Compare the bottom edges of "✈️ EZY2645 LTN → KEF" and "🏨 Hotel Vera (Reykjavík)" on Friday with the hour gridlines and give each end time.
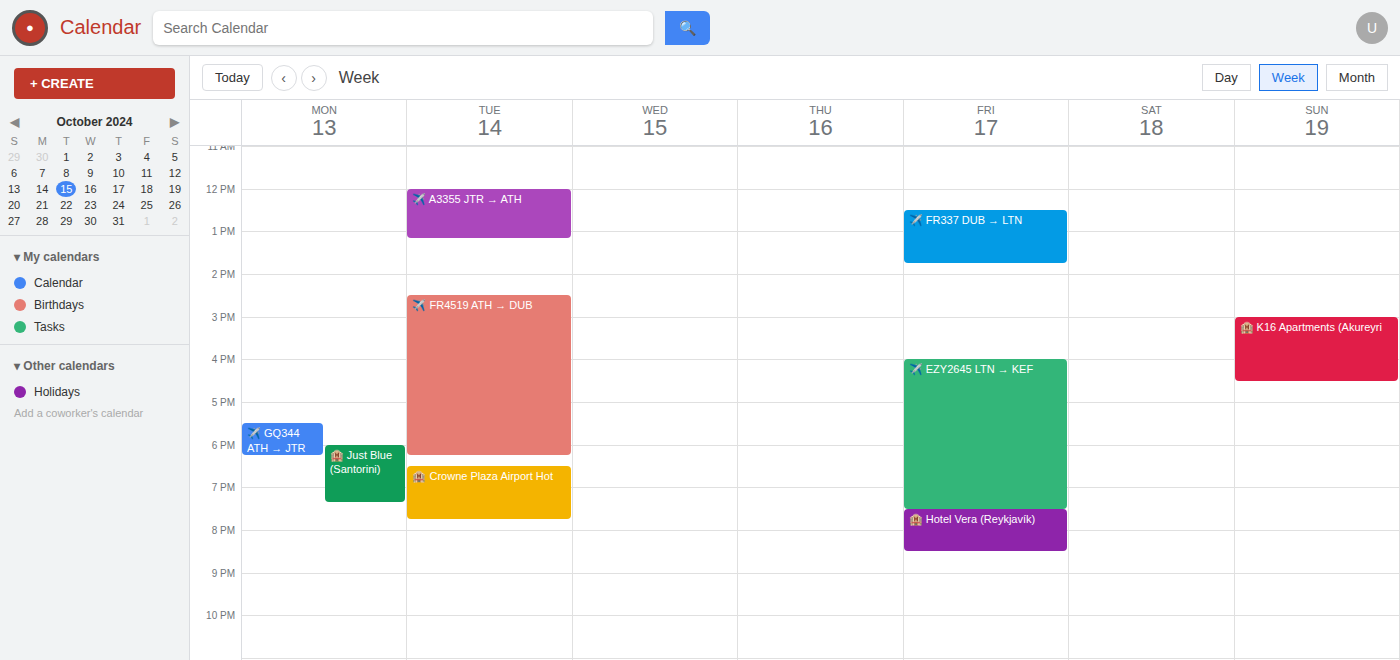
"✈️ EZY2645 LTN → KEF": 7:30 PM, halfway between the 7 PM and 8 PM lines. "🏨 Hotel Vera (Reykjavík)": 8:30 PM, halfway between the 8 PM and 9 PM lines.